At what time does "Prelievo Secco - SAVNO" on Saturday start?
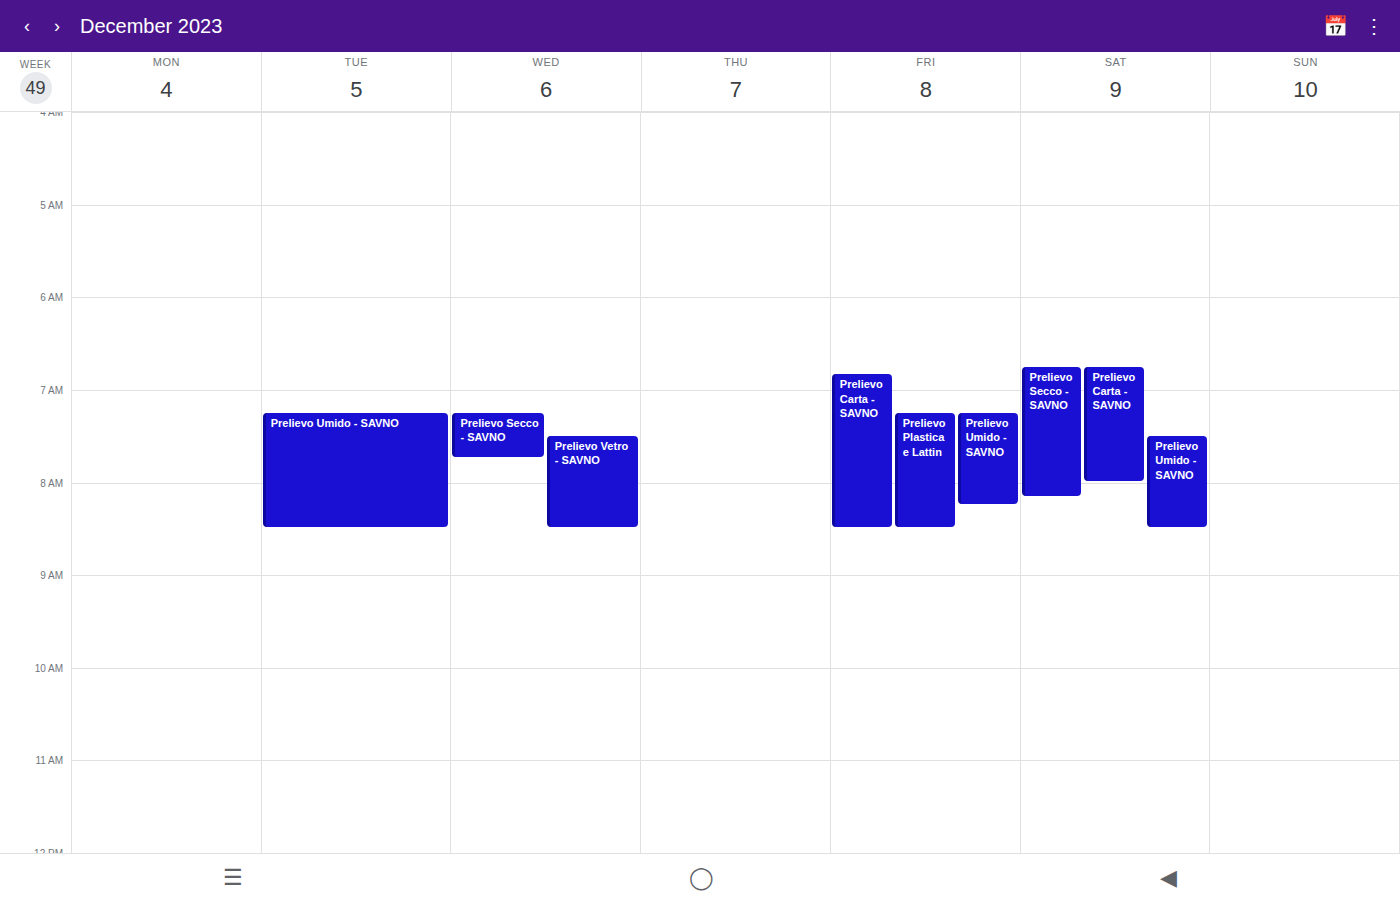
6:45 AM